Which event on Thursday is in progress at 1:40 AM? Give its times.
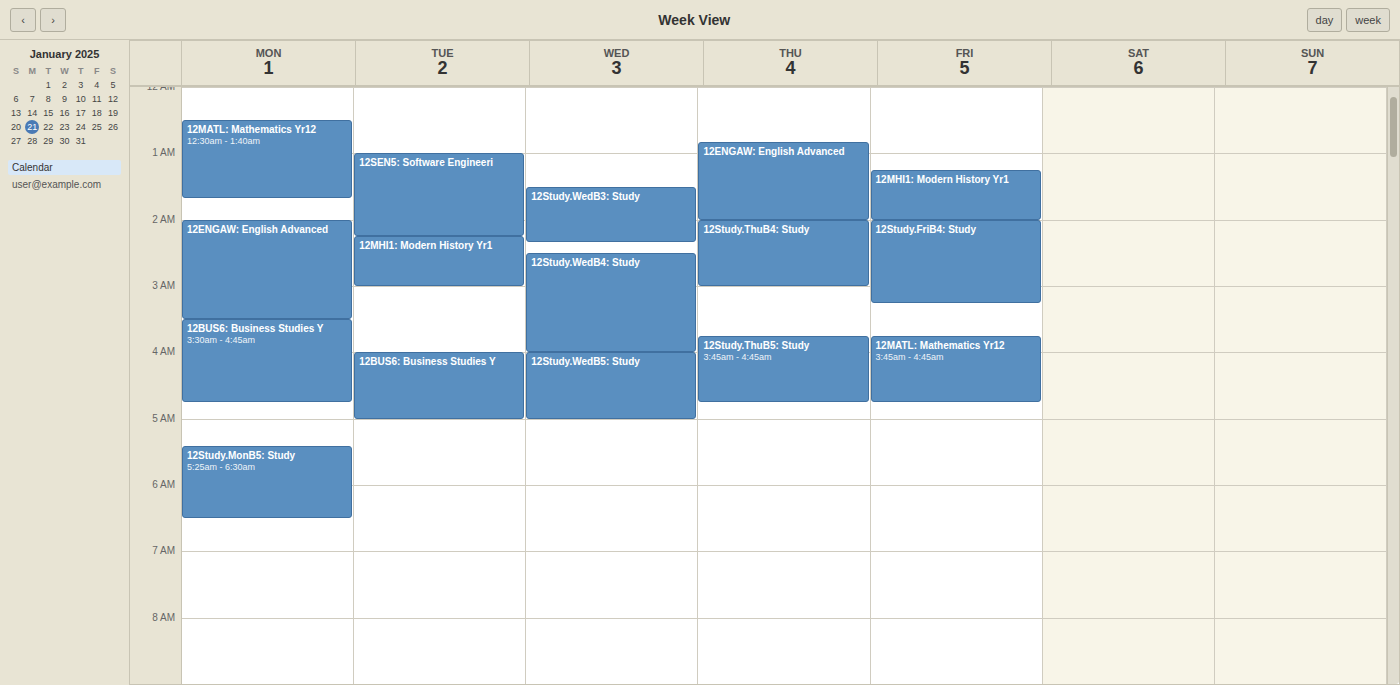
"12ENGAW: English Advanced", 12:50 AM to 2:00 AM